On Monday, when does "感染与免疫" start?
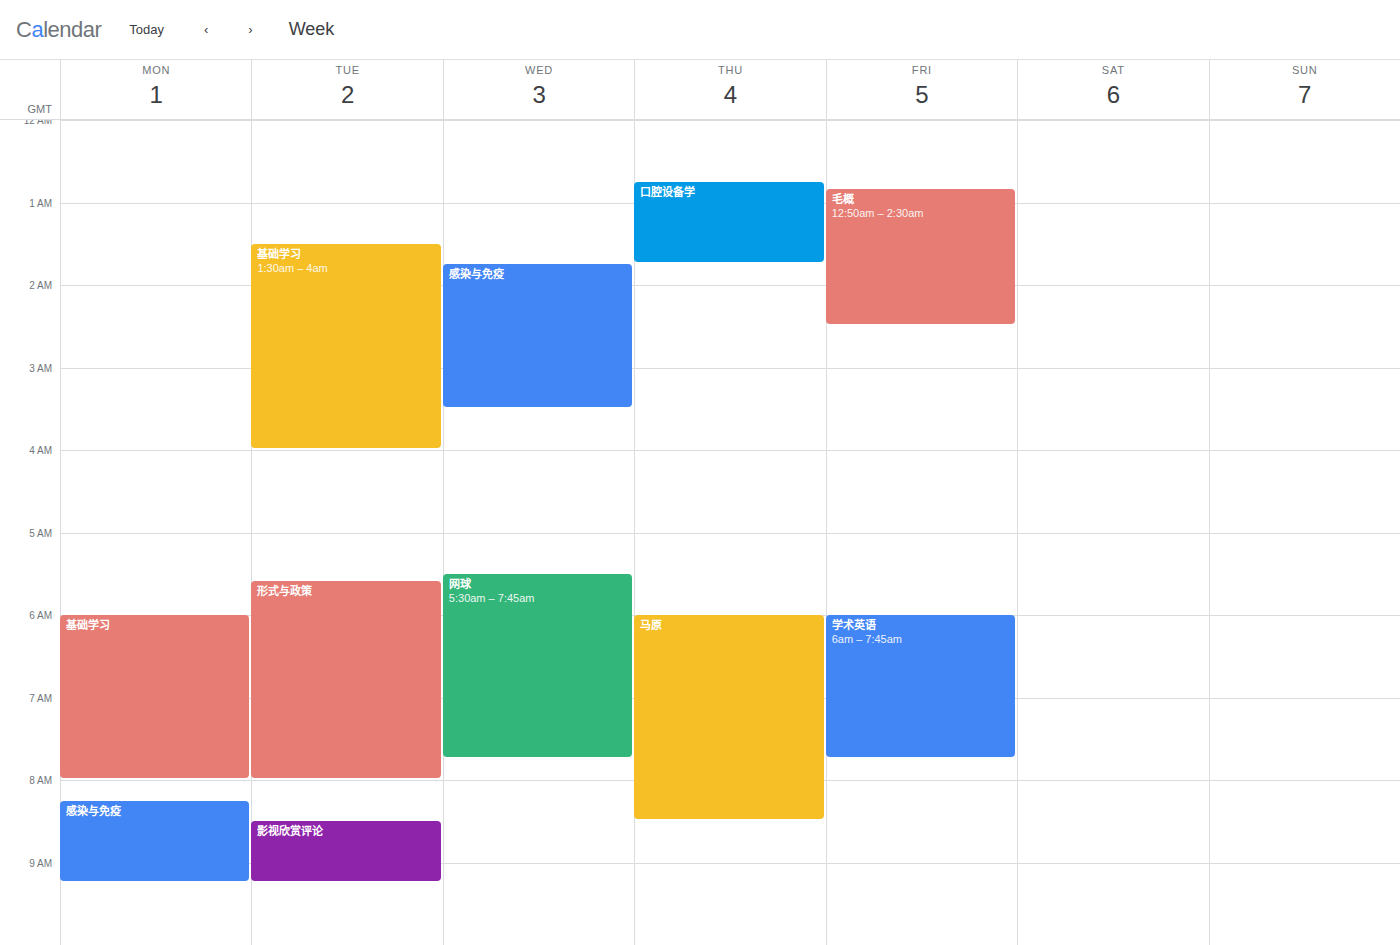
8:15 AM